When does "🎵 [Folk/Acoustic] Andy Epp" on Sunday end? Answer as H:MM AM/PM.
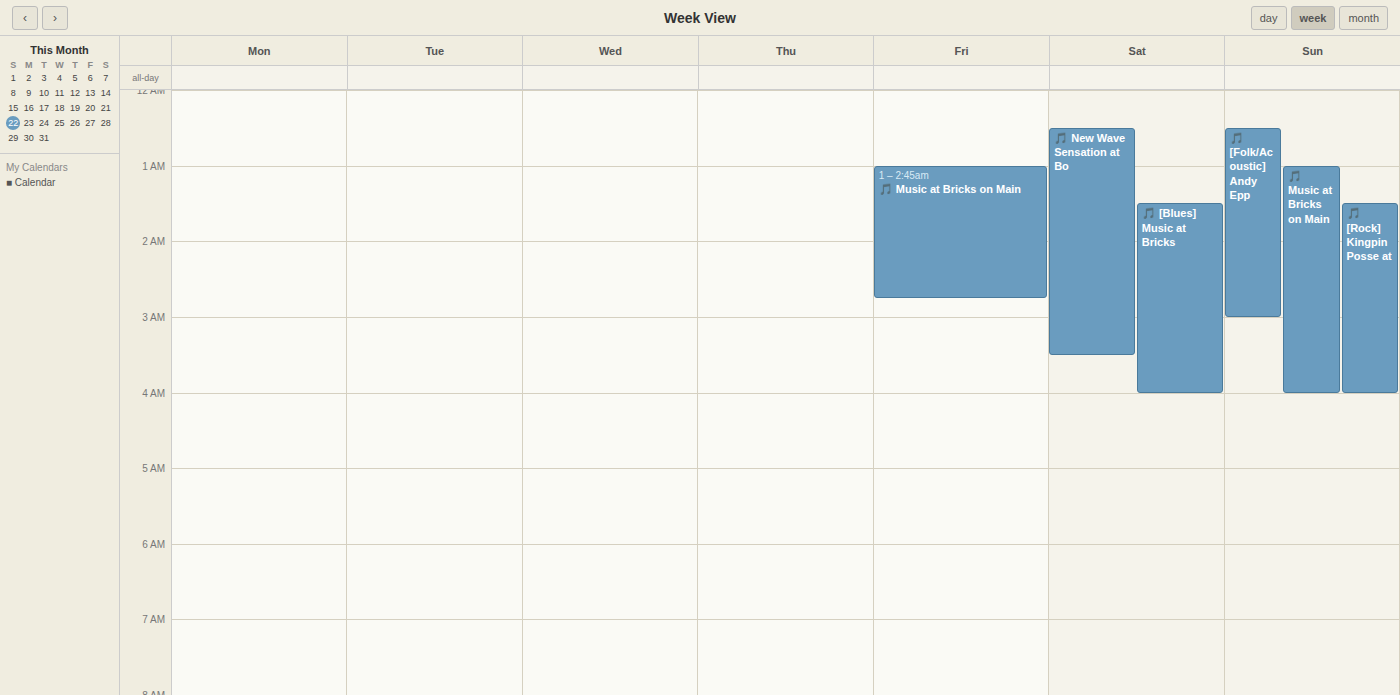
3:00 AM